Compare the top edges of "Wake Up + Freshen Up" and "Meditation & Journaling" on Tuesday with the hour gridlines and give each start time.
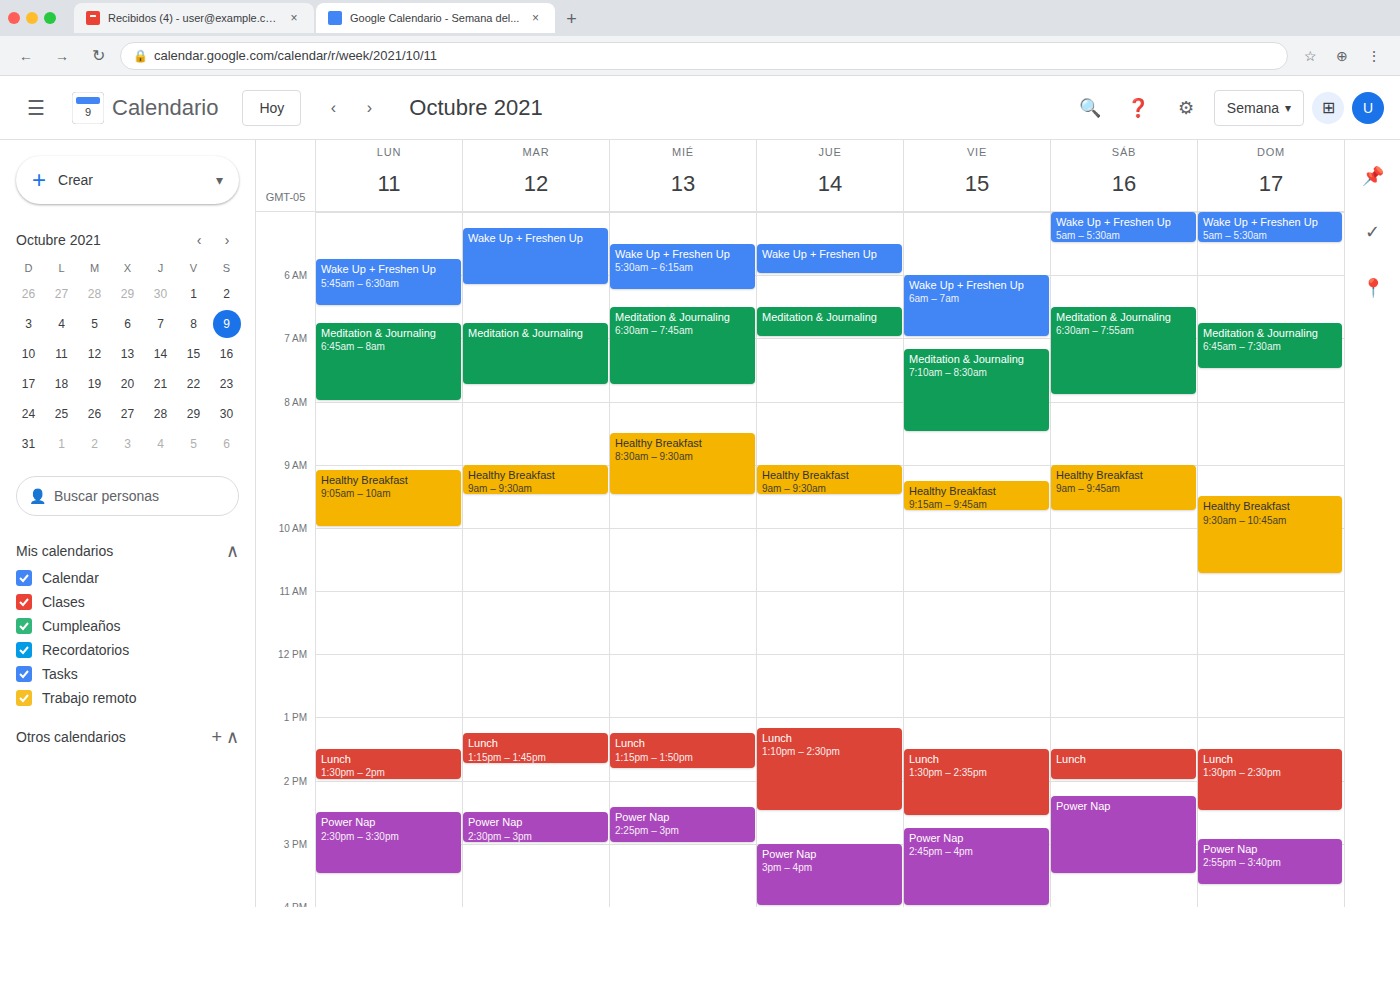
"Wake Up + Freshen Up": 5:15 AM, neither: a quarter of the way from the 5 AM line to the 6 AM line. "Meditation & Journaling": 6:45 AM, neither: three quarters of the way from the 6 AM line to the 7 AM line.